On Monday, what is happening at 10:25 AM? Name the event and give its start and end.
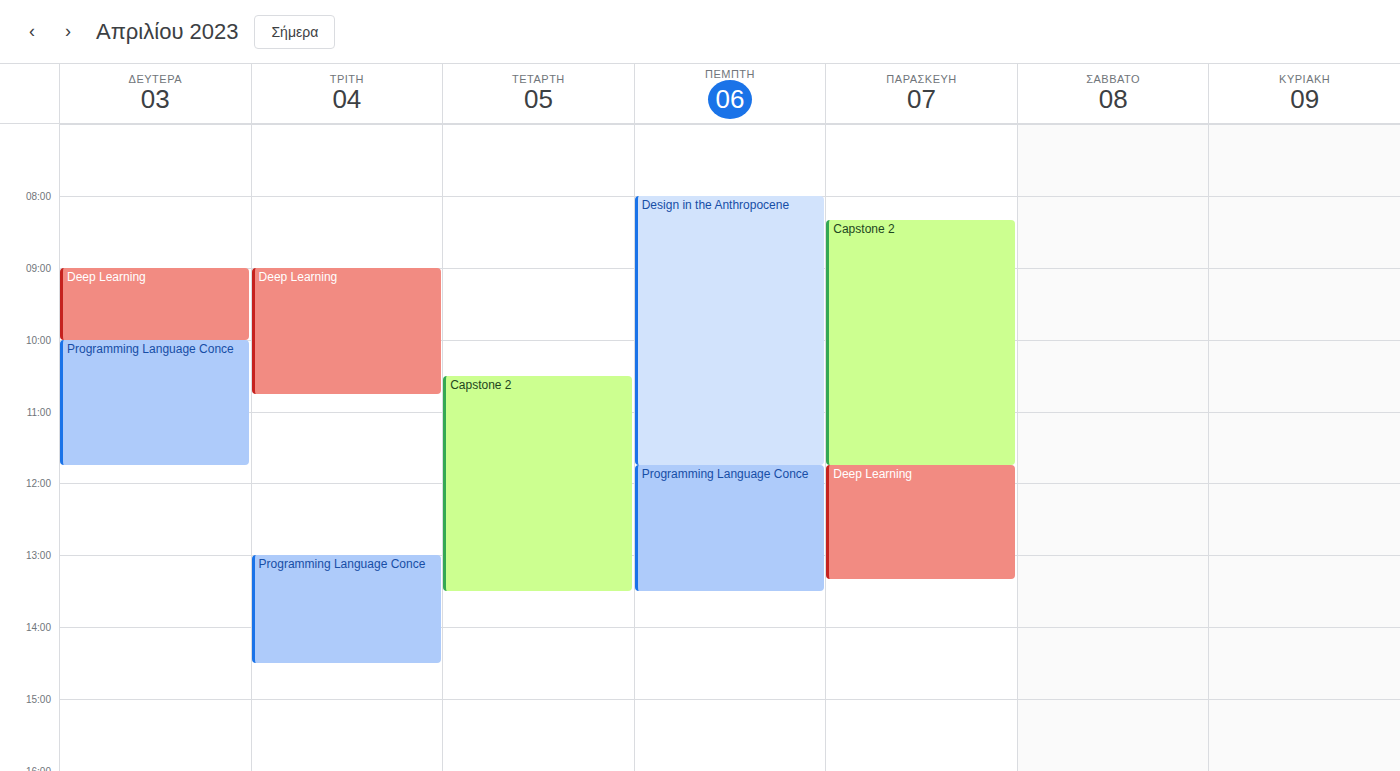
"Programming Language Conce", 10:00 AM to 11:45 AM